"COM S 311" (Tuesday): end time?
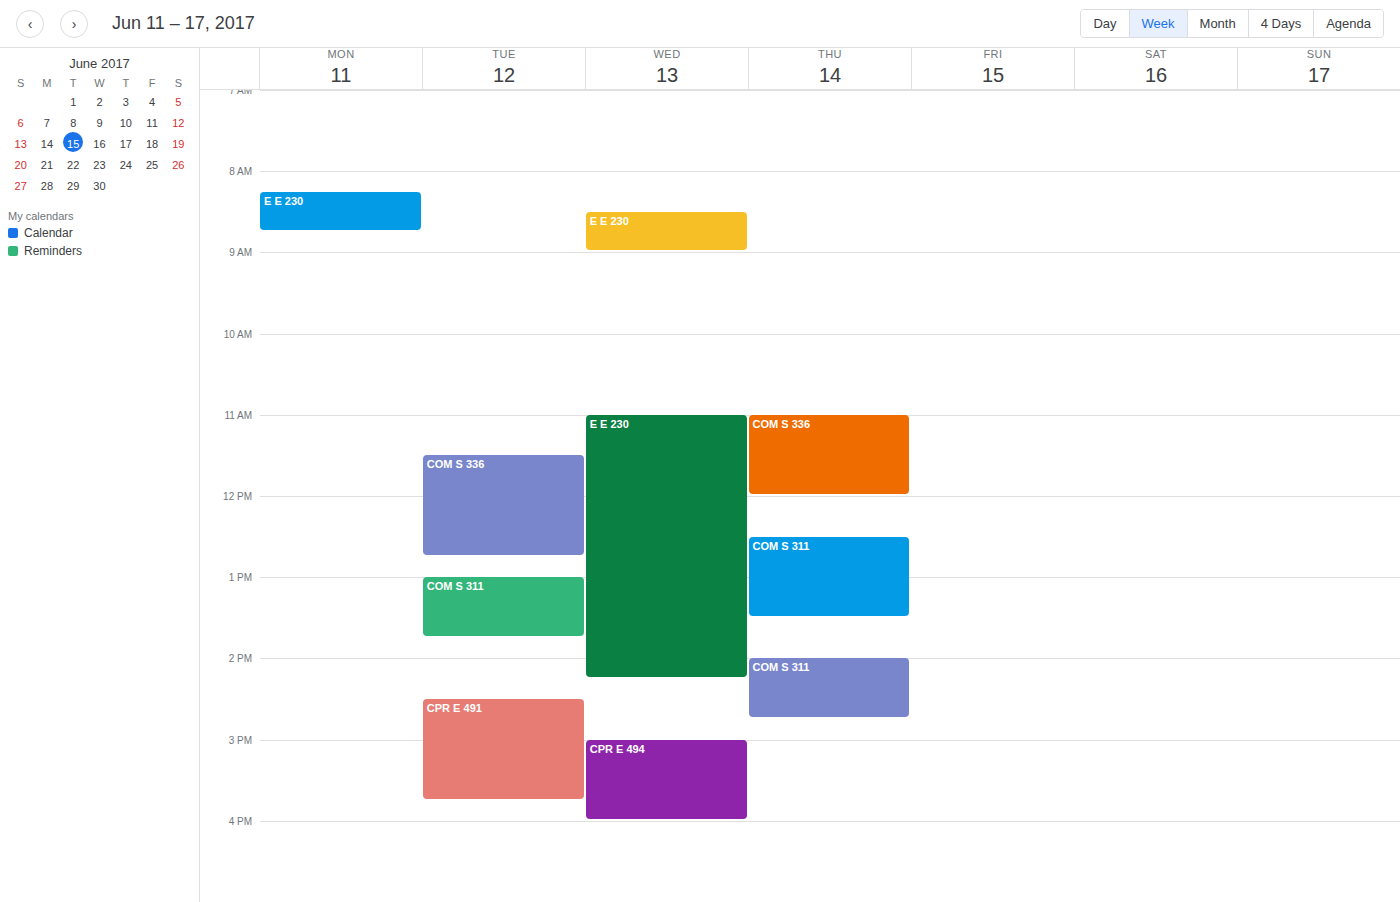
1:45 PM